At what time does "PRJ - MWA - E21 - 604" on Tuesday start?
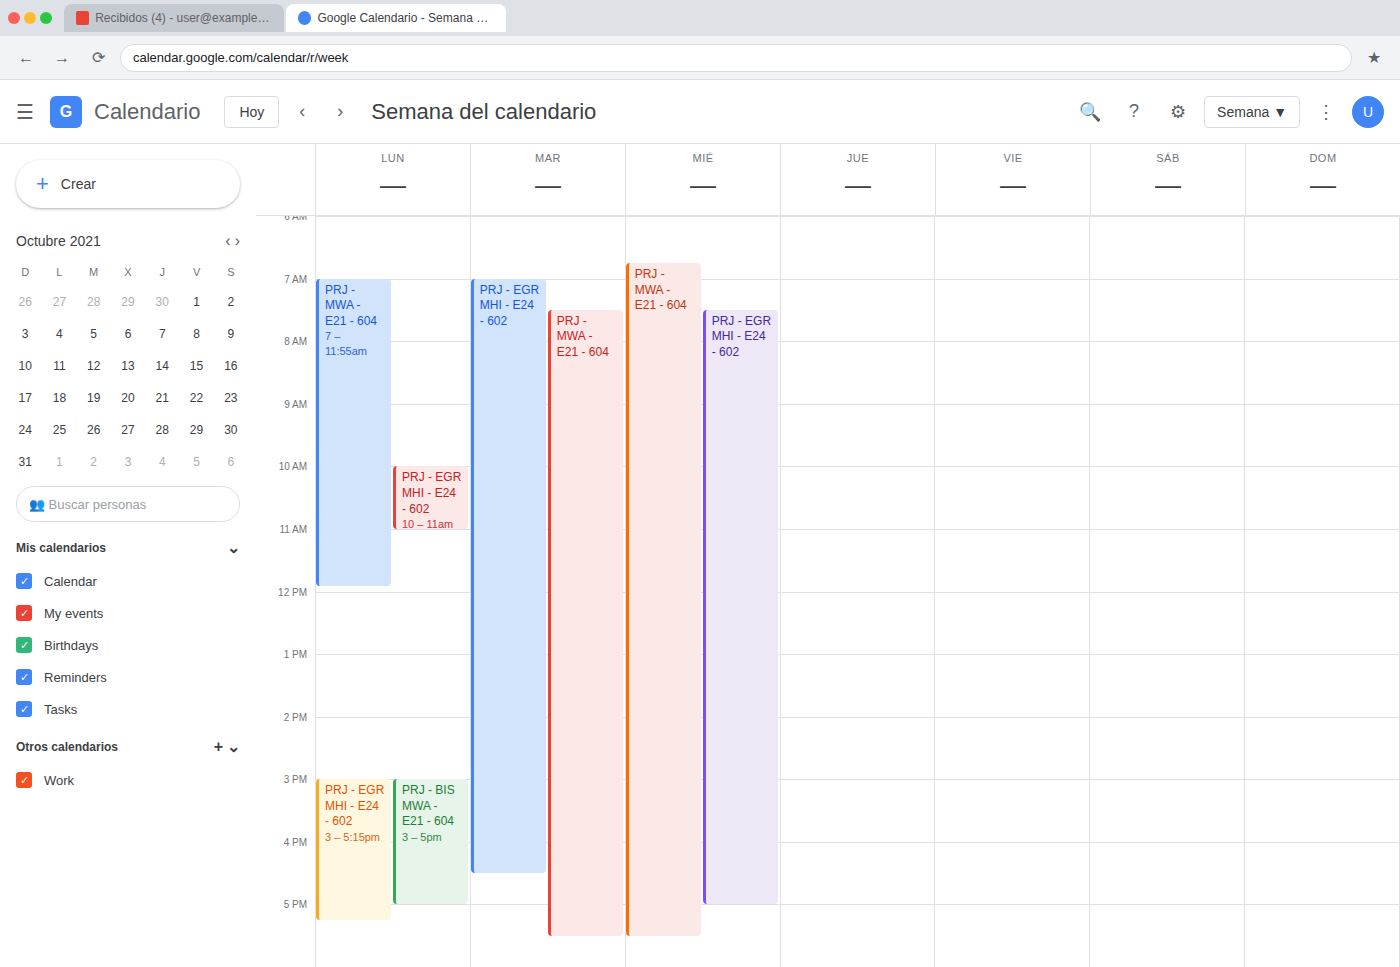
7:30 AM